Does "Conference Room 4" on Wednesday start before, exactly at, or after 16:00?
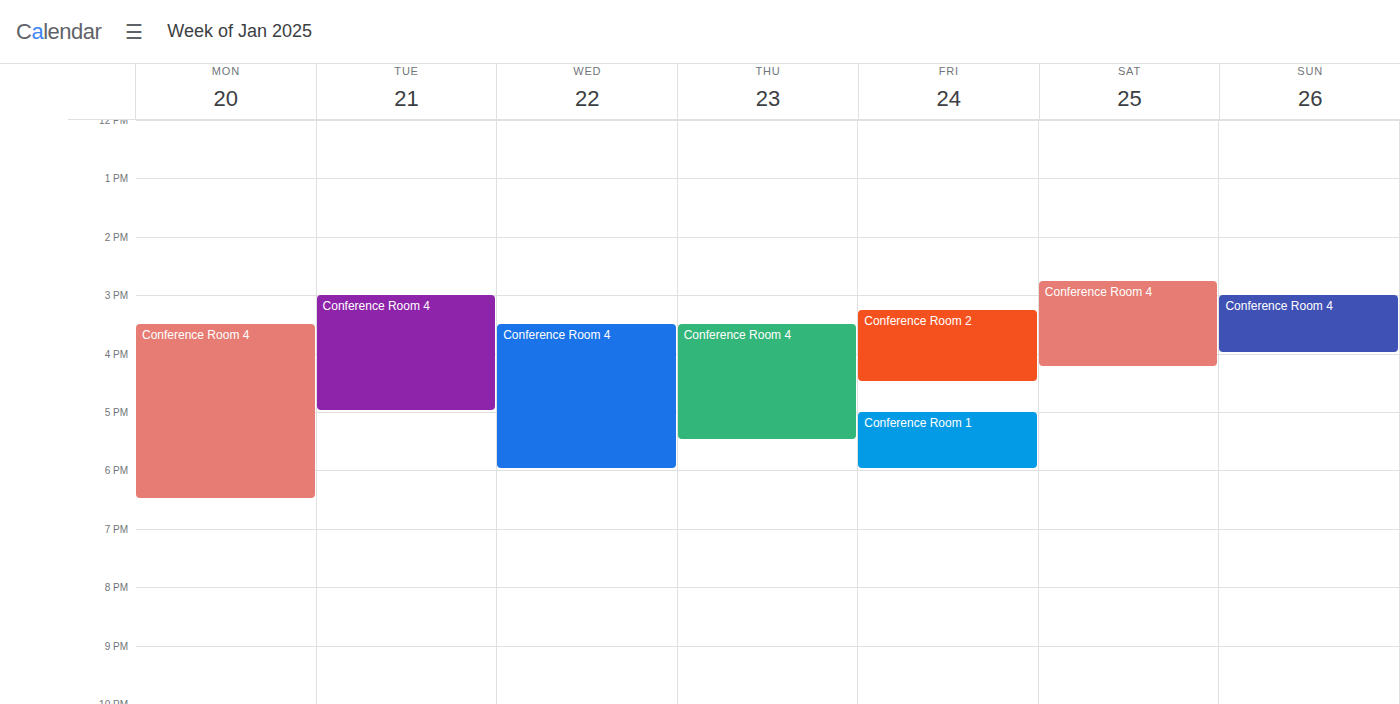
15:30 -- before 16:00, 30 minutes above the 16:00 line.